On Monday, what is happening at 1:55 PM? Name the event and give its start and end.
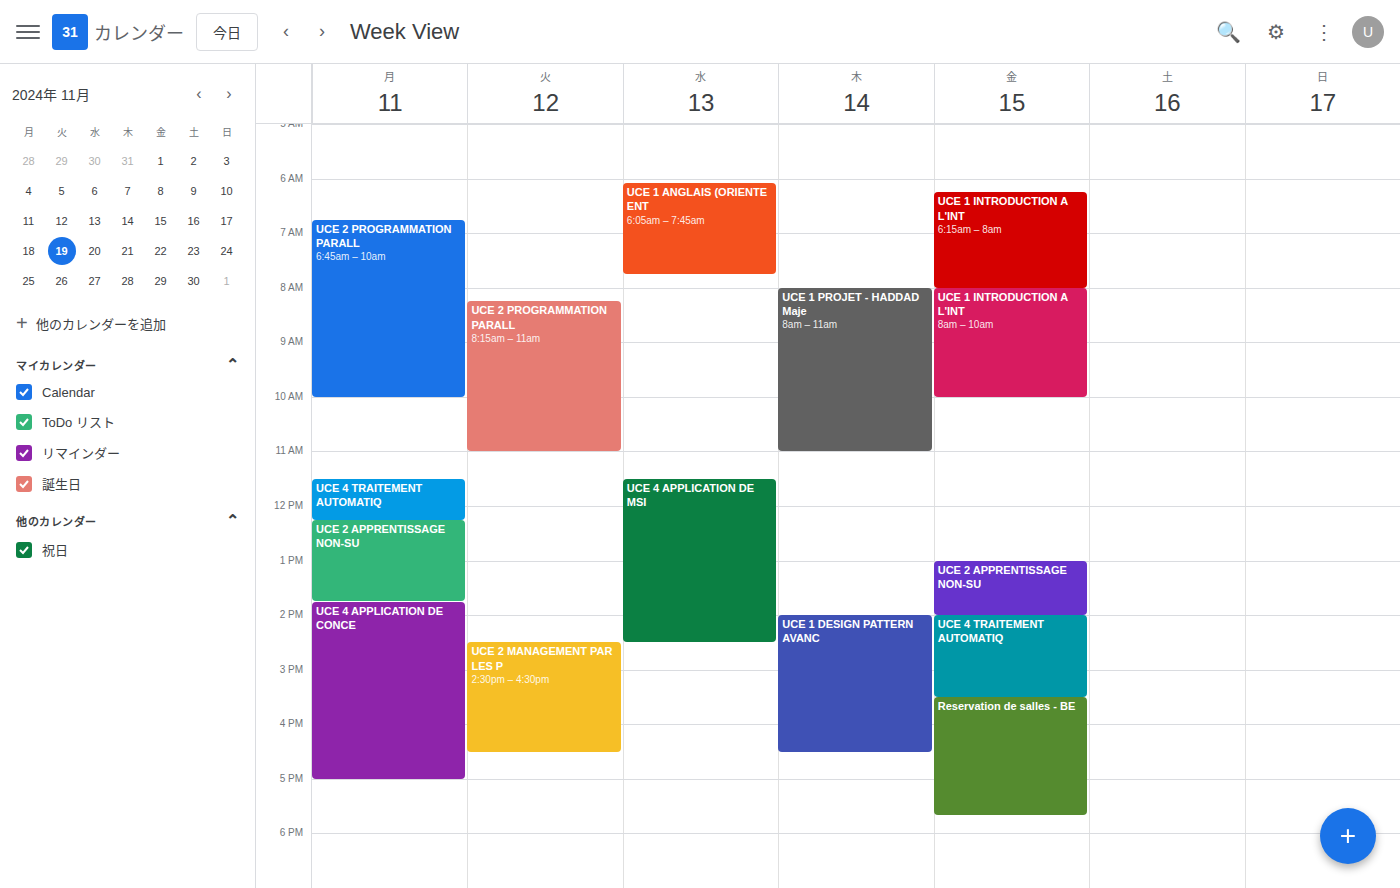
"UCE 4 APPLICATION DE CONCE", 1:45 PM to 5:00 PM